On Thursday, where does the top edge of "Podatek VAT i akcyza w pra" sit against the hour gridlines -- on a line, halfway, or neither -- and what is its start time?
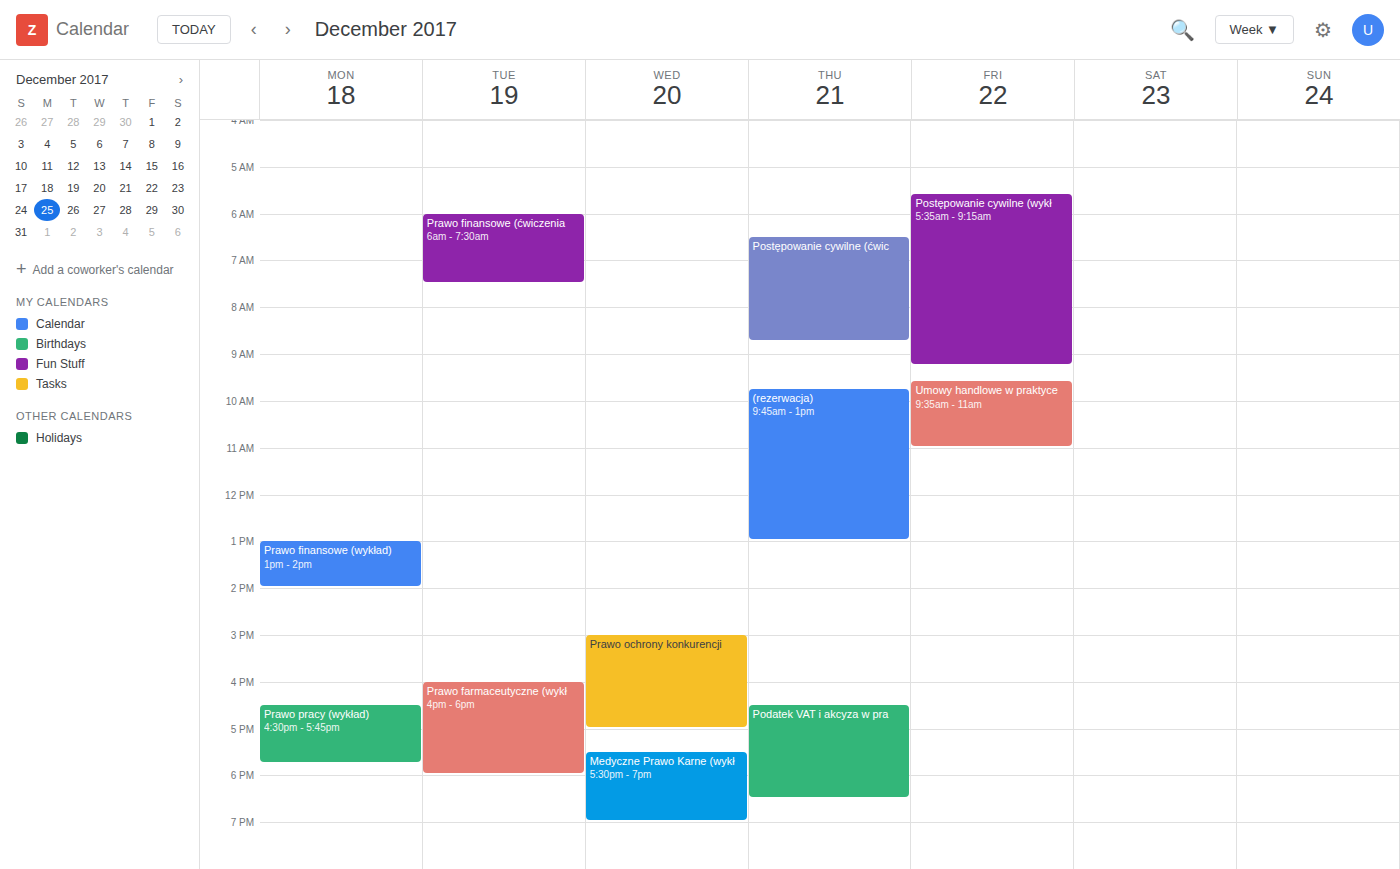
16:30 -- halfway between the 16:00 and 17:00 lines.